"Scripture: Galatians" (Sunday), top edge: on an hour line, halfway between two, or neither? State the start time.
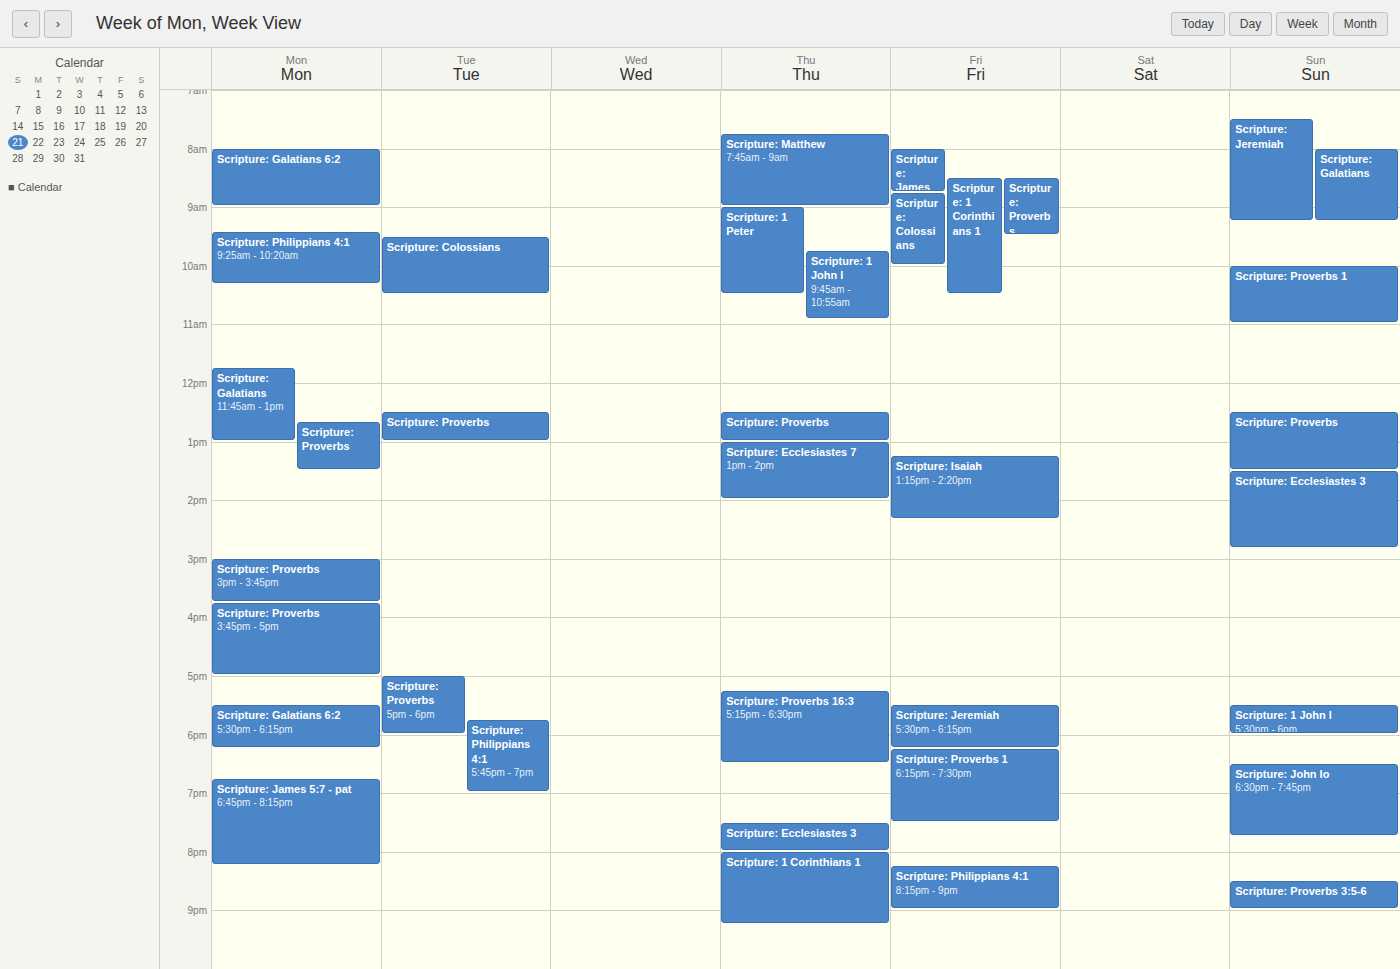
8:00 AM -- exactly on the 8 AM line.